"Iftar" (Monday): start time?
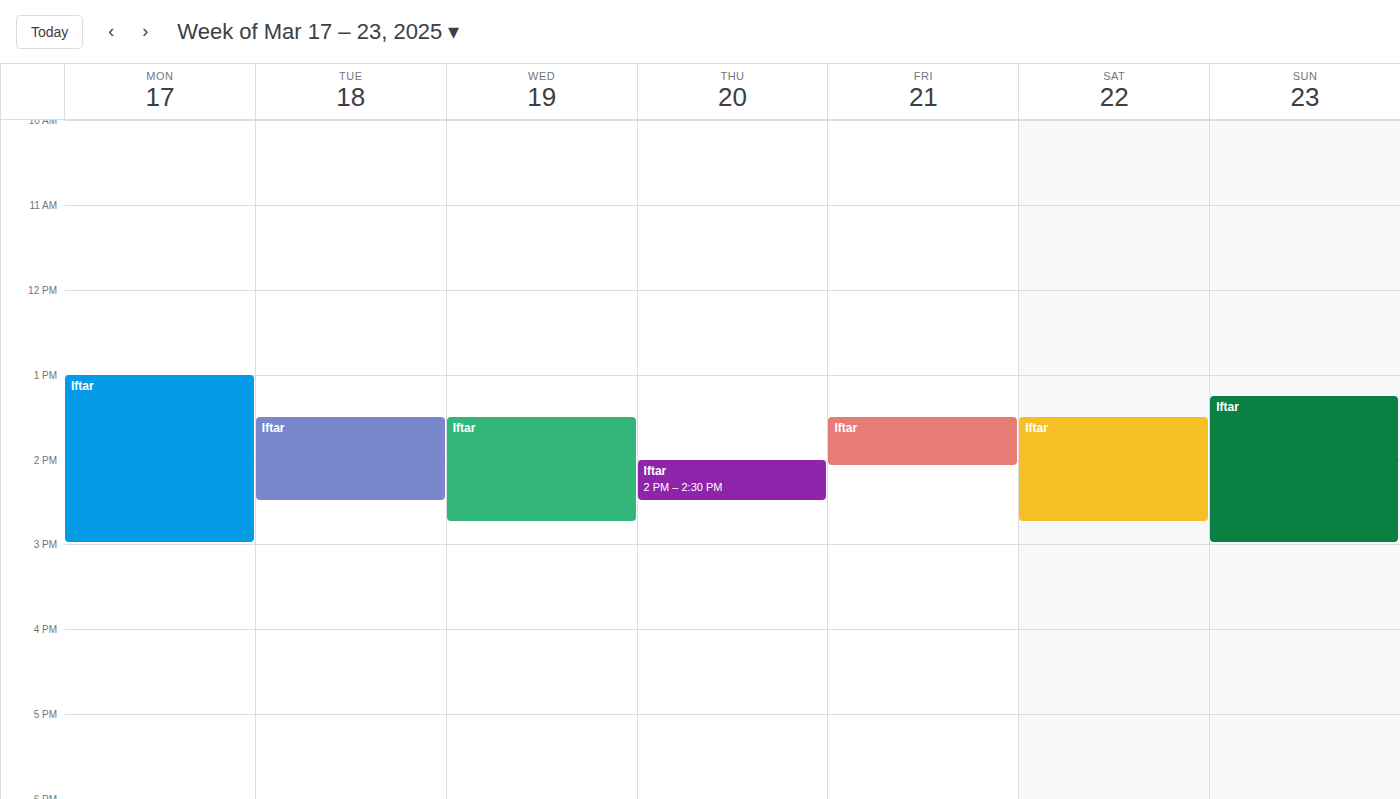
1:00 PM